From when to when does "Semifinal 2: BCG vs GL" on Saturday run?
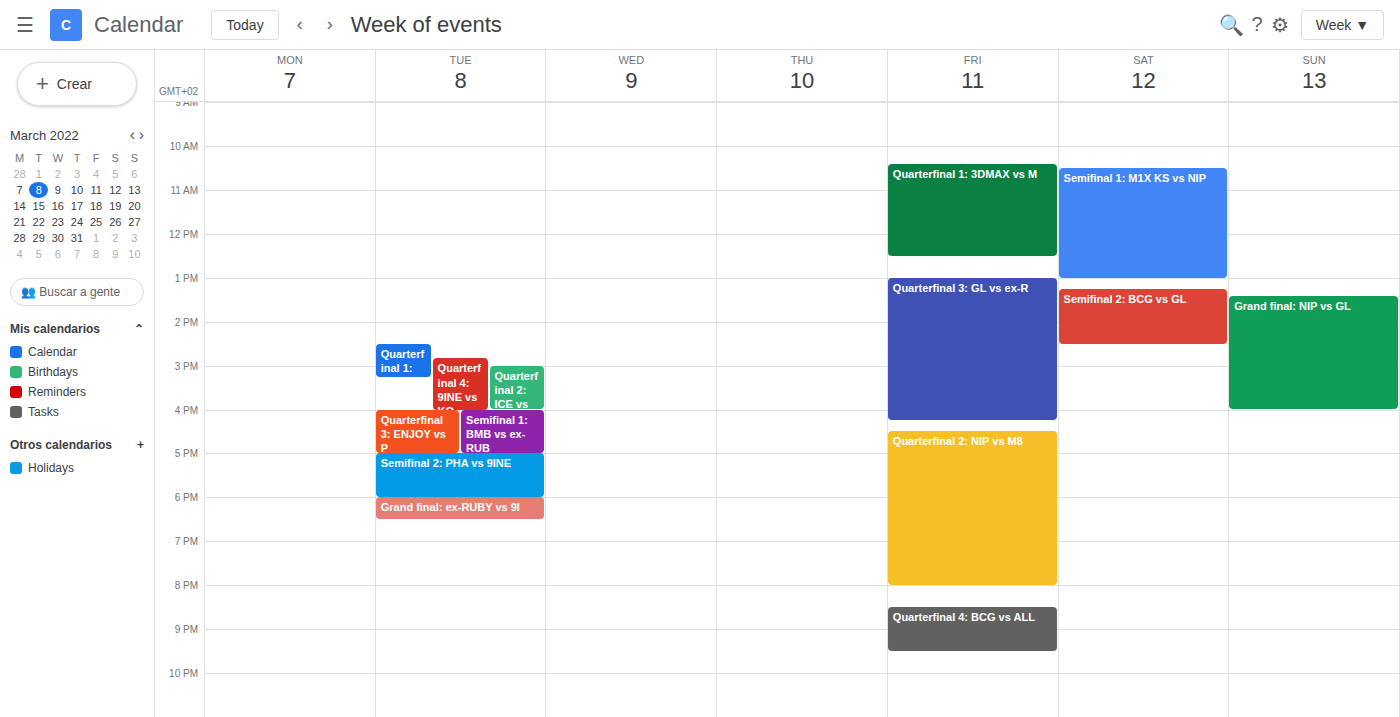
1:15 PM to 2:30 PM